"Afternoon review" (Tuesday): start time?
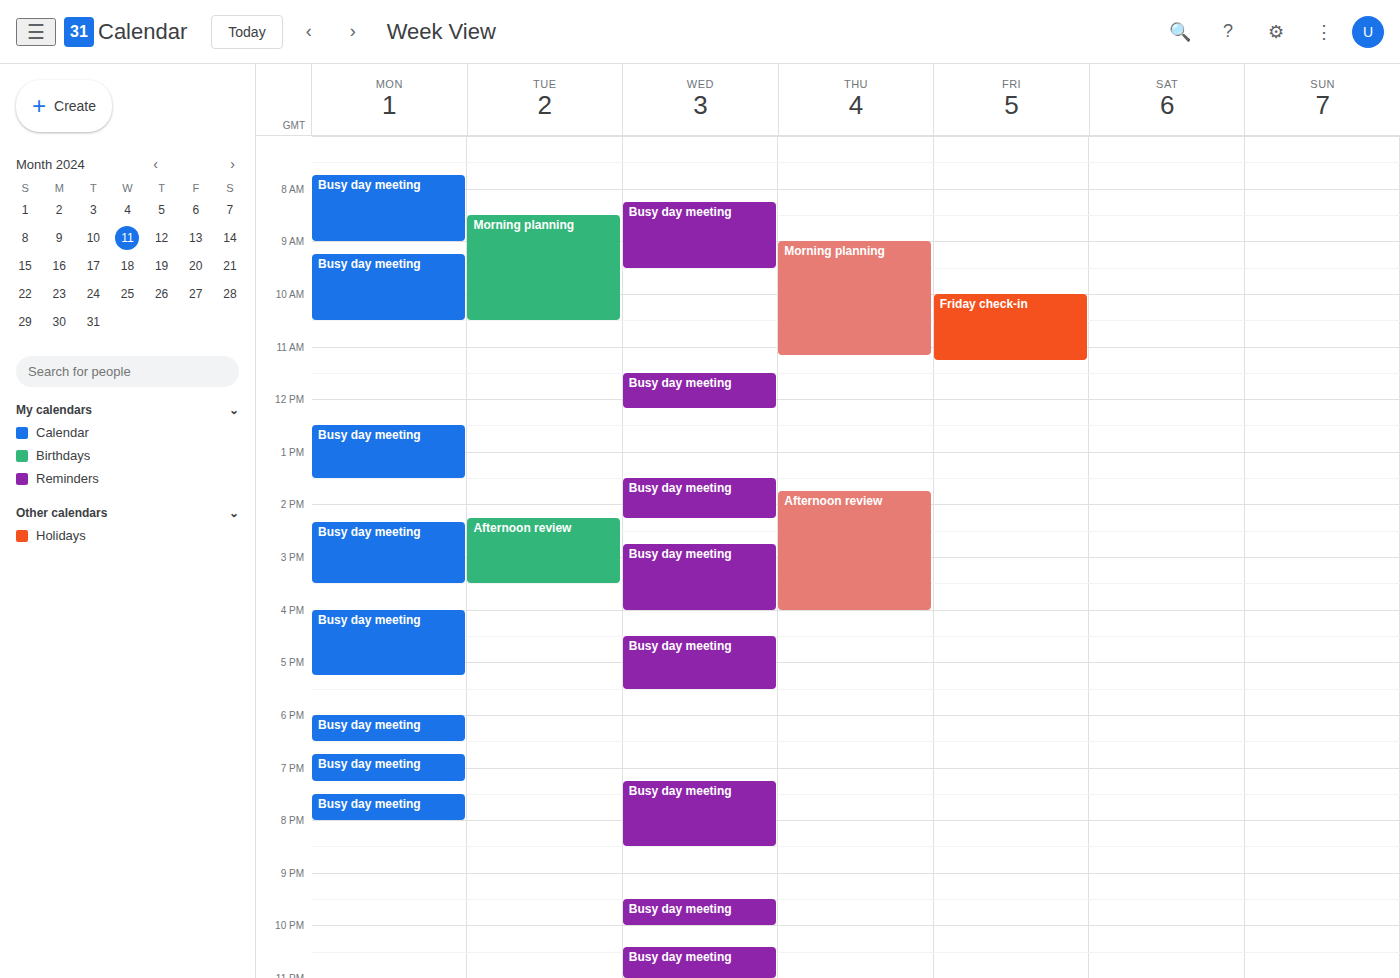
2:15 PM